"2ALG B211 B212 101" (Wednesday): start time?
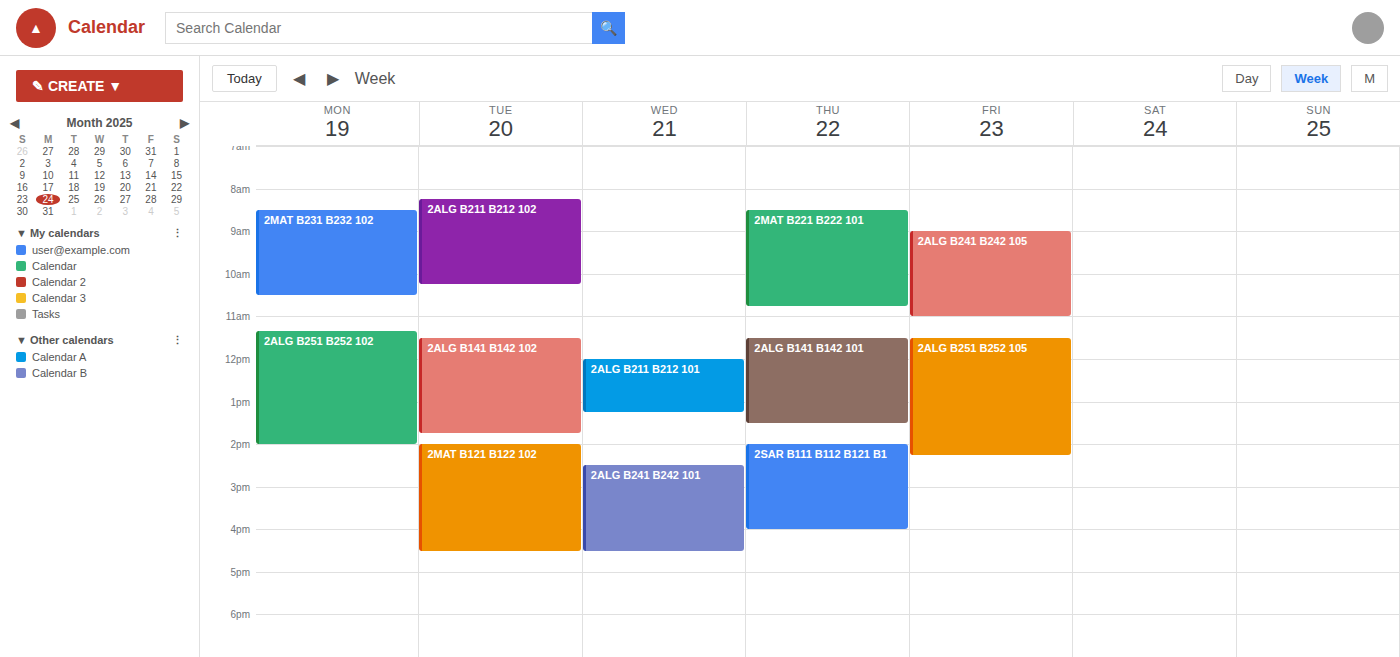
12:00 PM